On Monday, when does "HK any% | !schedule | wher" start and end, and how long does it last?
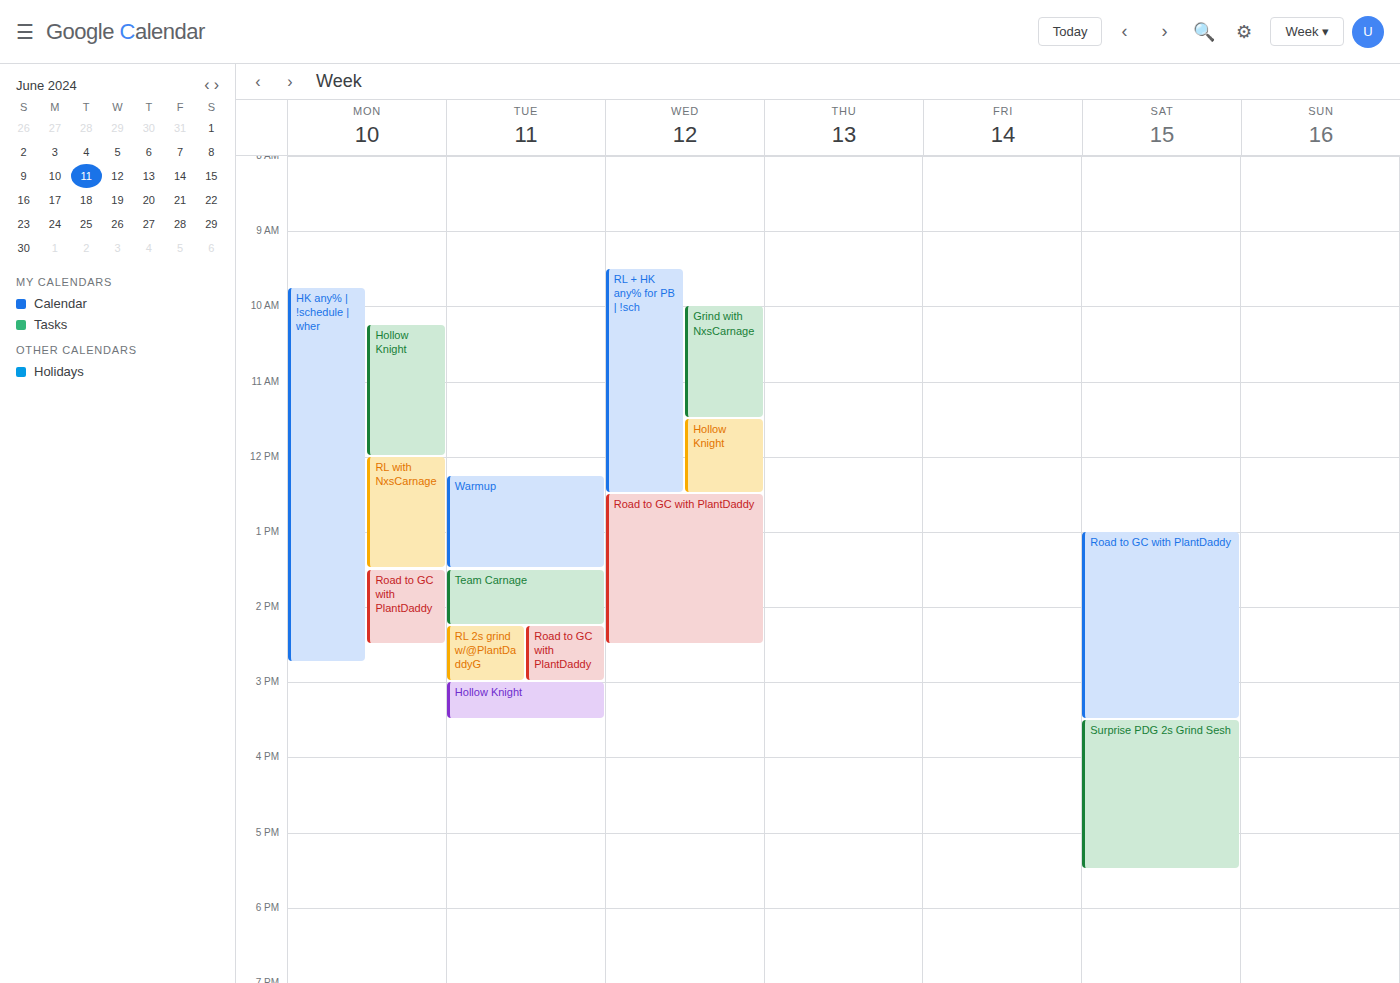
09:45 to 14:45, 5 hours